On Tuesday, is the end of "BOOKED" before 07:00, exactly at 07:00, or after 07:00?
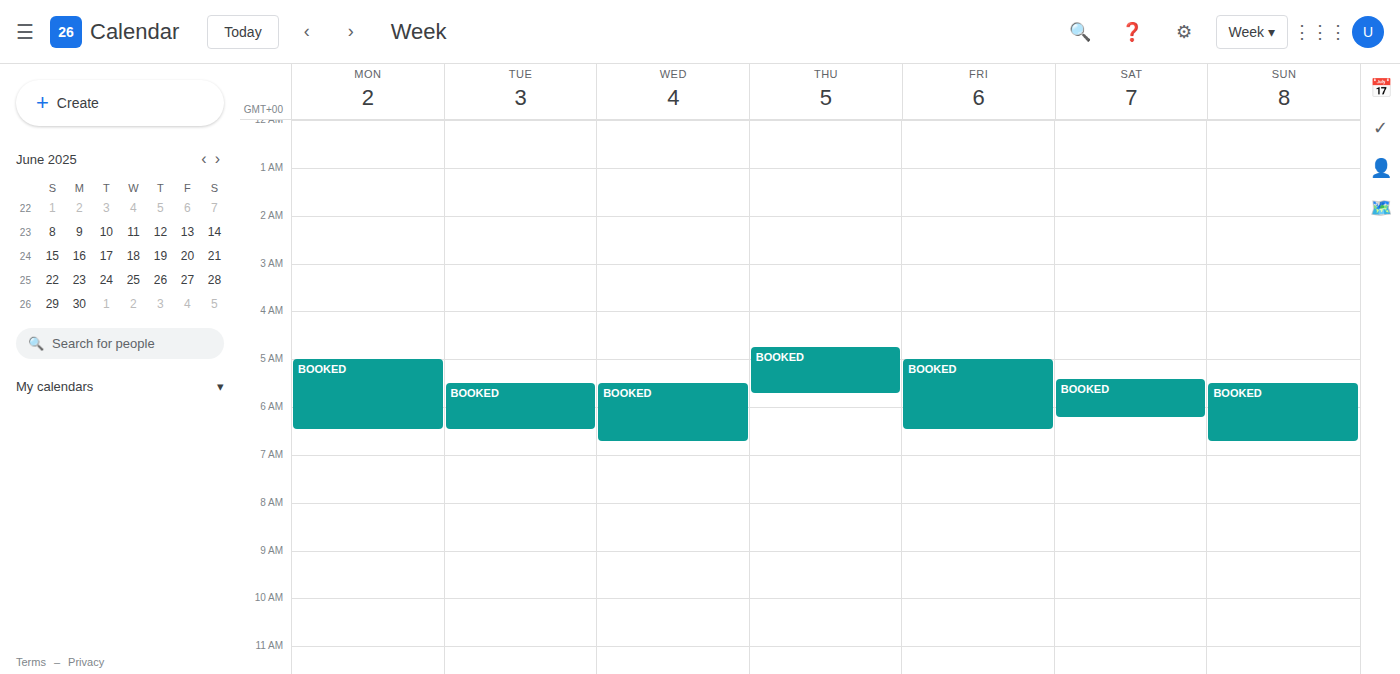
06:30 -- before 07:00, 30 minutes above the 07:00 line.